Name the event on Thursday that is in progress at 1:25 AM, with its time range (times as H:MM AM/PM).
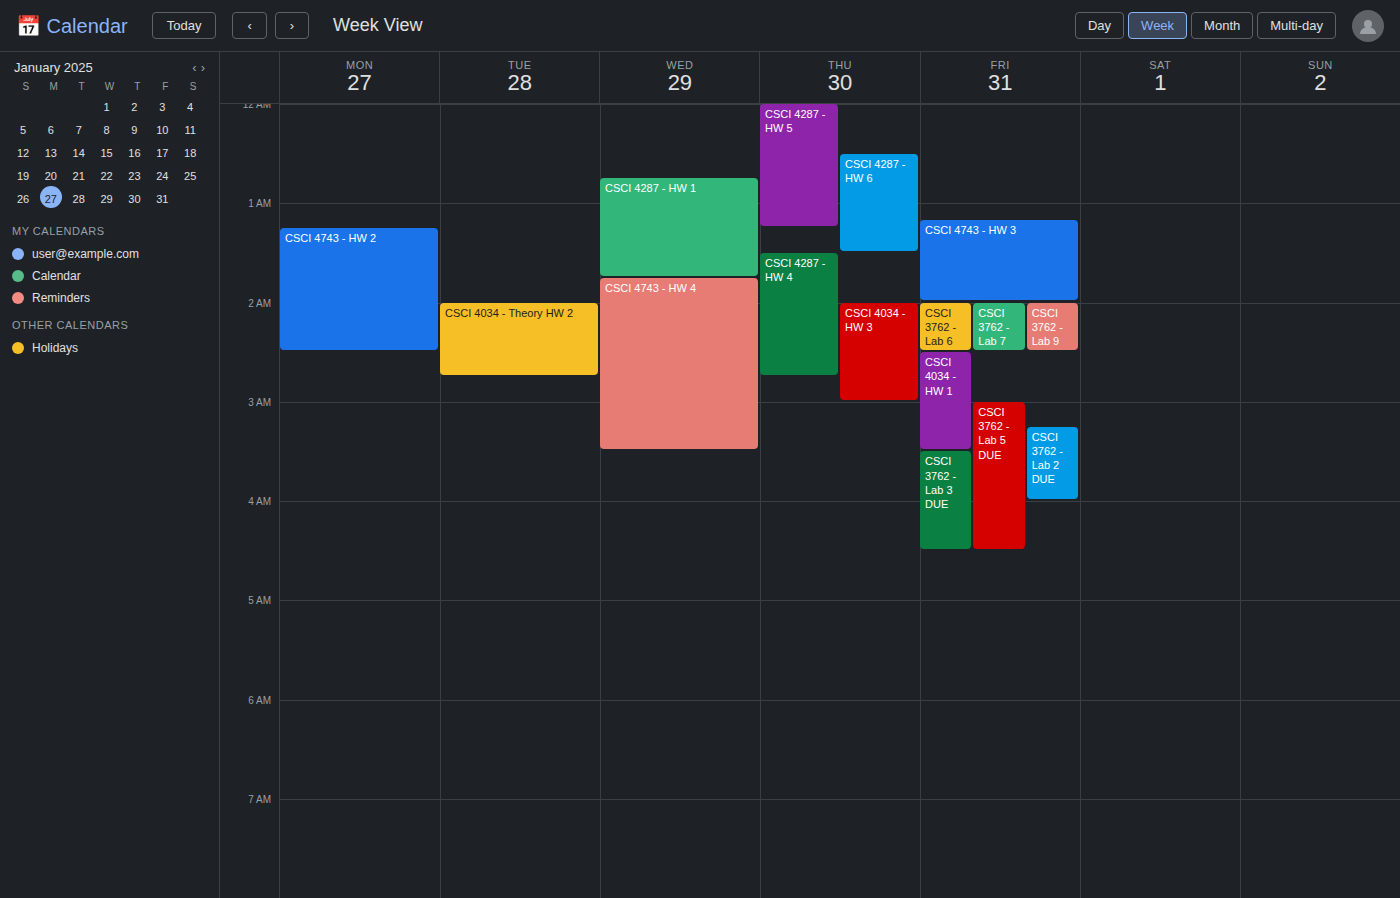
"CSCI 4287 - HW 6", 12:30 AM to 1:30 AM